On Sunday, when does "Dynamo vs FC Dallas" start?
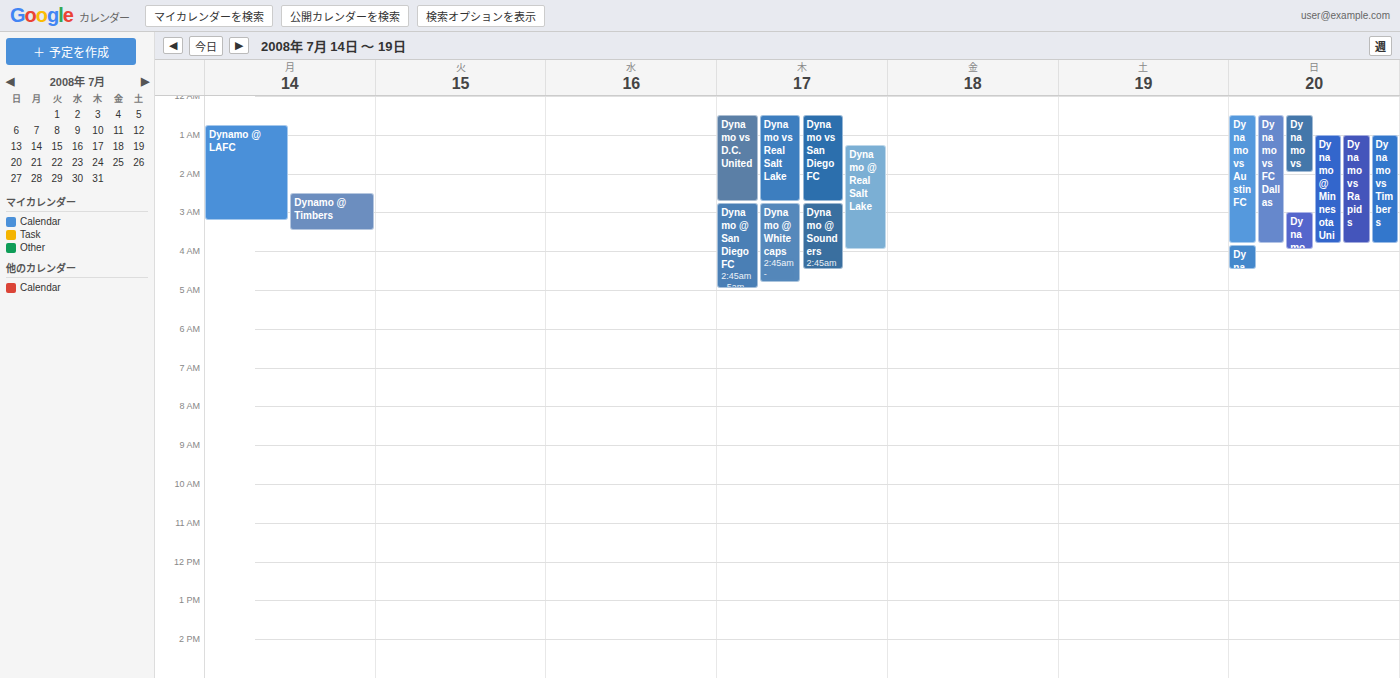
12:30 AM